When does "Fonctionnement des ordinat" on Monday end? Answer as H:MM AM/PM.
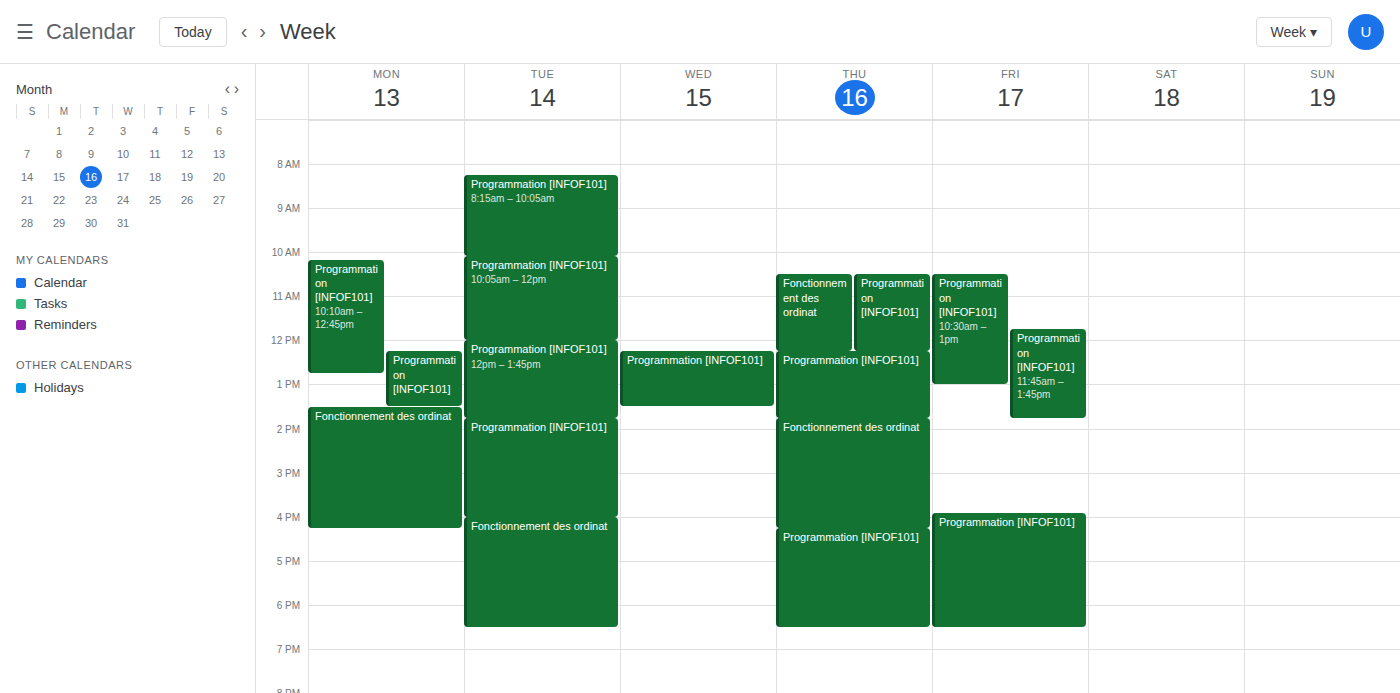
4:15 PM